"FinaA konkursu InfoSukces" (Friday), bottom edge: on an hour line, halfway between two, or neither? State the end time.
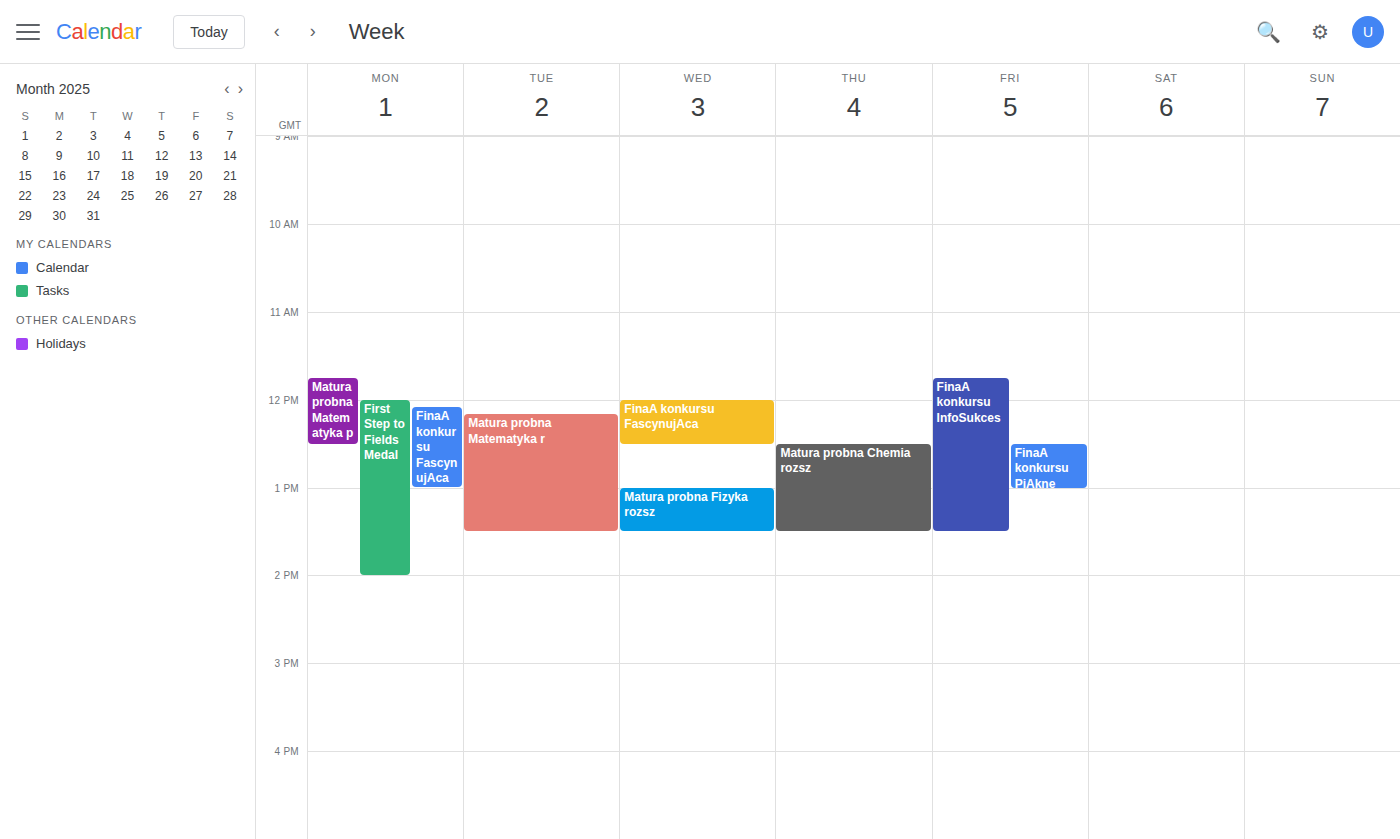
13:30 -- halfway between the 13:00 and 14:00 lines.